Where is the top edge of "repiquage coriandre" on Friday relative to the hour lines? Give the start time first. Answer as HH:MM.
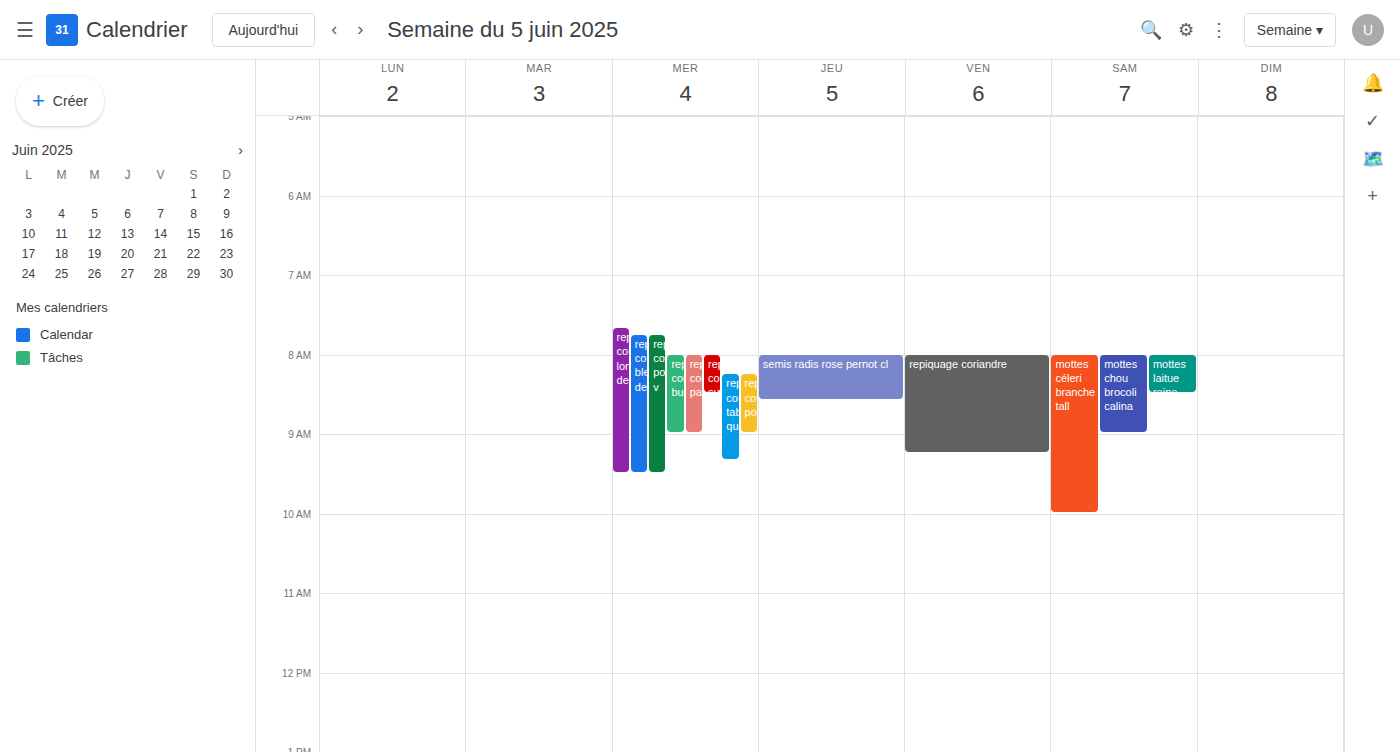
08:00 -- exactly on the 08:00 line.